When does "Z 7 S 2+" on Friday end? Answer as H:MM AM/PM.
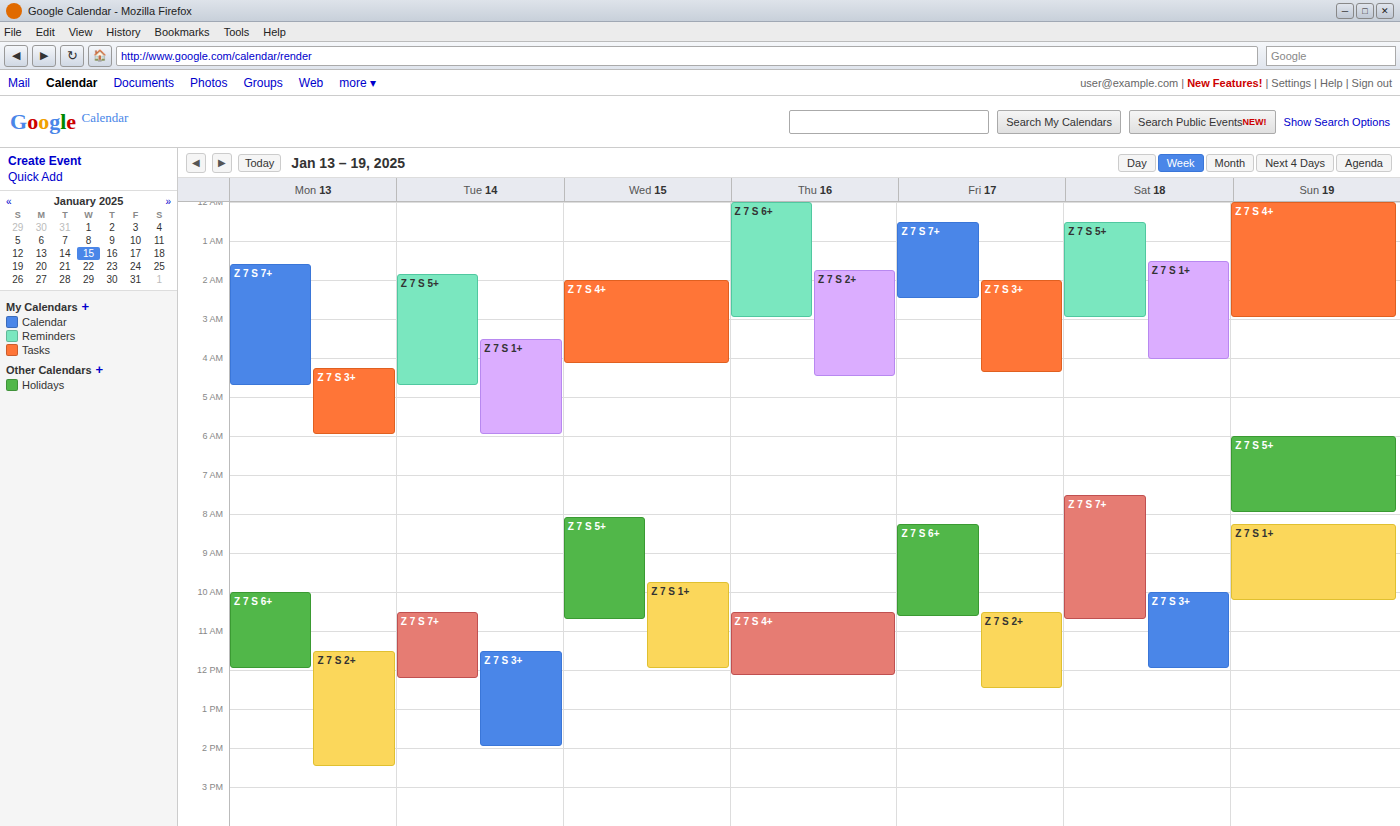
12:30 PM